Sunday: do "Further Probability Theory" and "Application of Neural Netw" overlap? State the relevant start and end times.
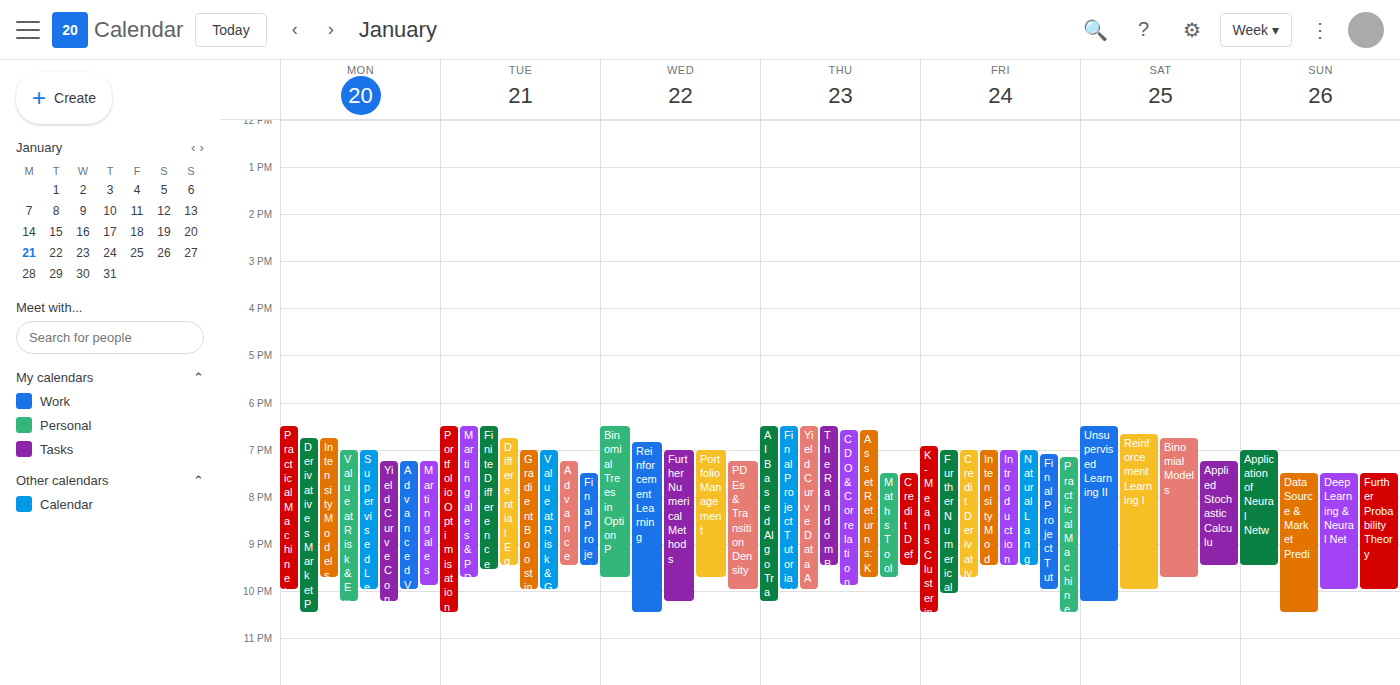
"Further Probability Theory" starts at 19:30, before "Application of Neural Netw" ends at 21:30 -- they overlap.